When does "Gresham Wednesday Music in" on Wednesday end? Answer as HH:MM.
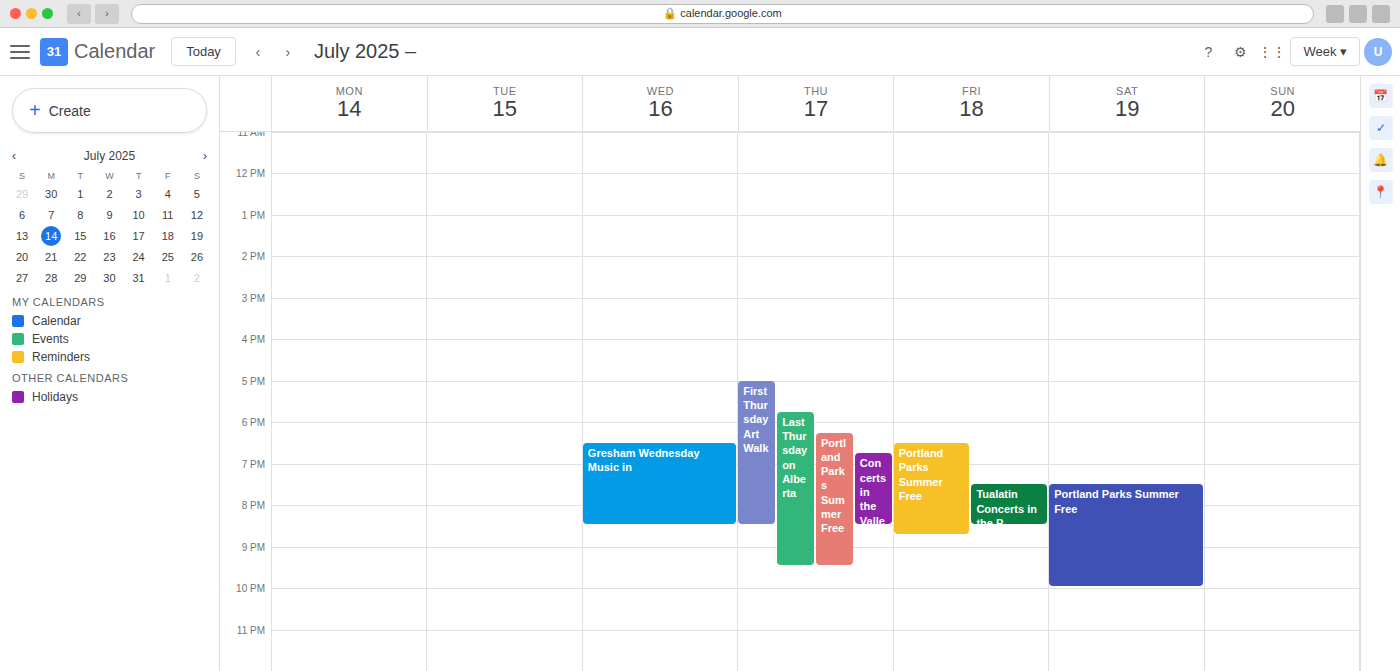
20:30